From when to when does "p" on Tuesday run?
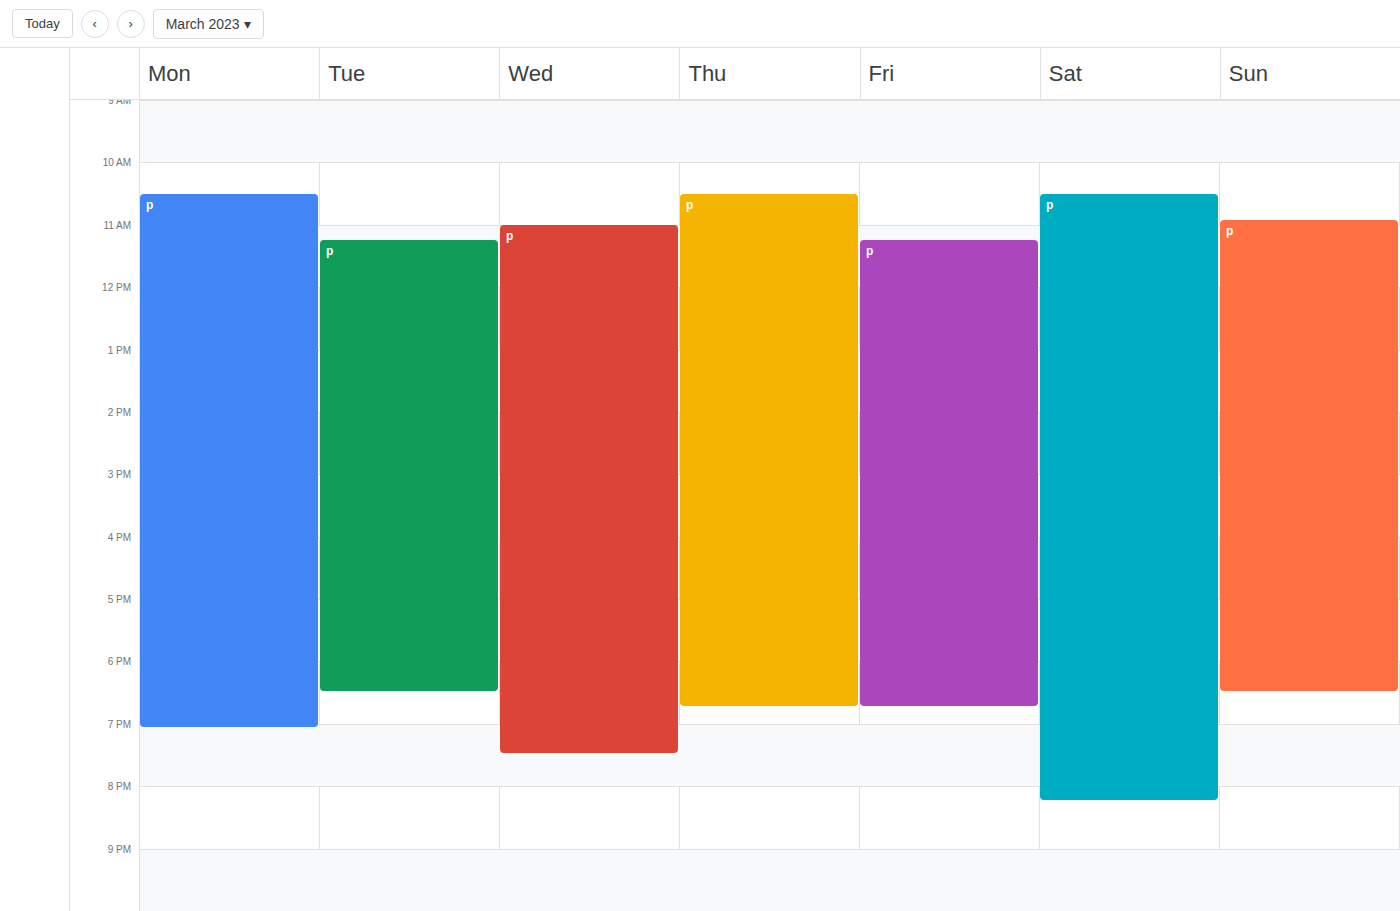
11:15 AM to 6:30 PM